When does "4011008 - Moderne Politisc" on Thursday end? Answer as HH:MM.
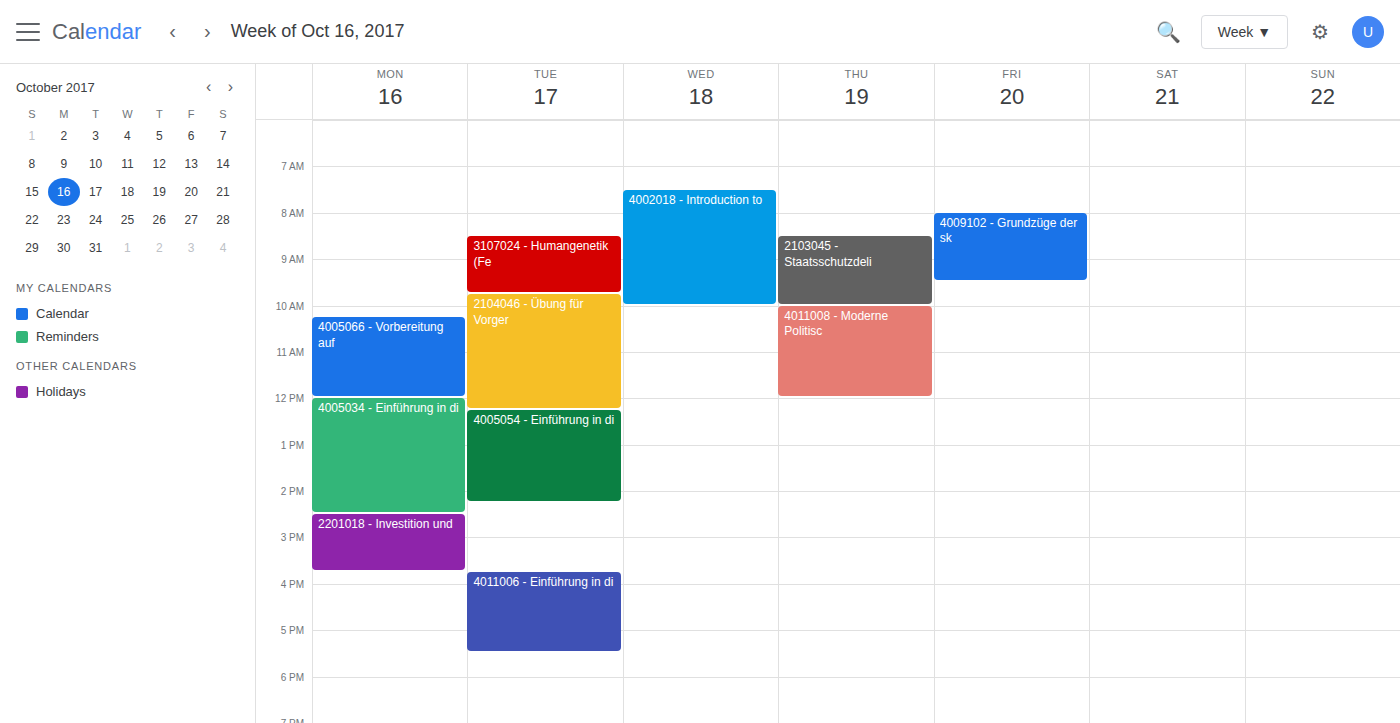
12:00